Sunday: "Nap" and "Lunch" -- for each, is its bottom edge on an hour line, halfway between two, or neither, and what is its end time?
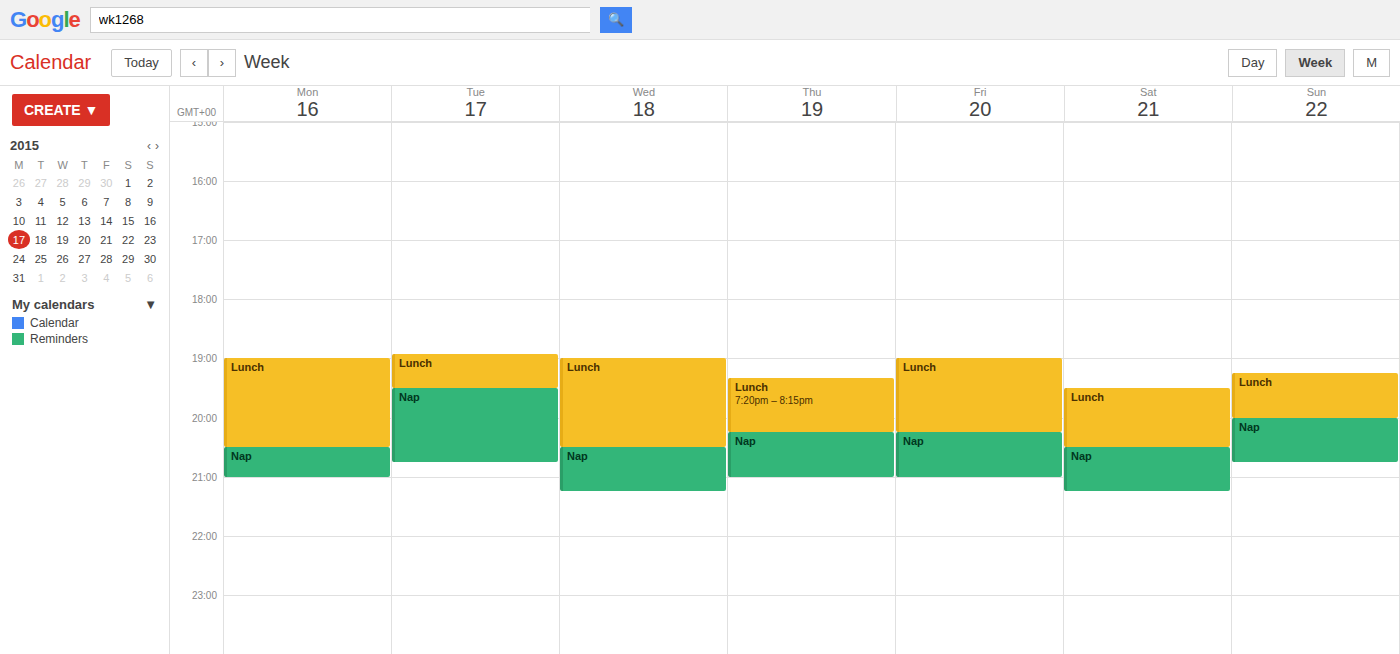
"Nap": 8:45 PM, neither: three quarters of the way from the 8 PM line to the 9 PM line. "Lunch": 8:00 PM, exactly on the 8 PM line.